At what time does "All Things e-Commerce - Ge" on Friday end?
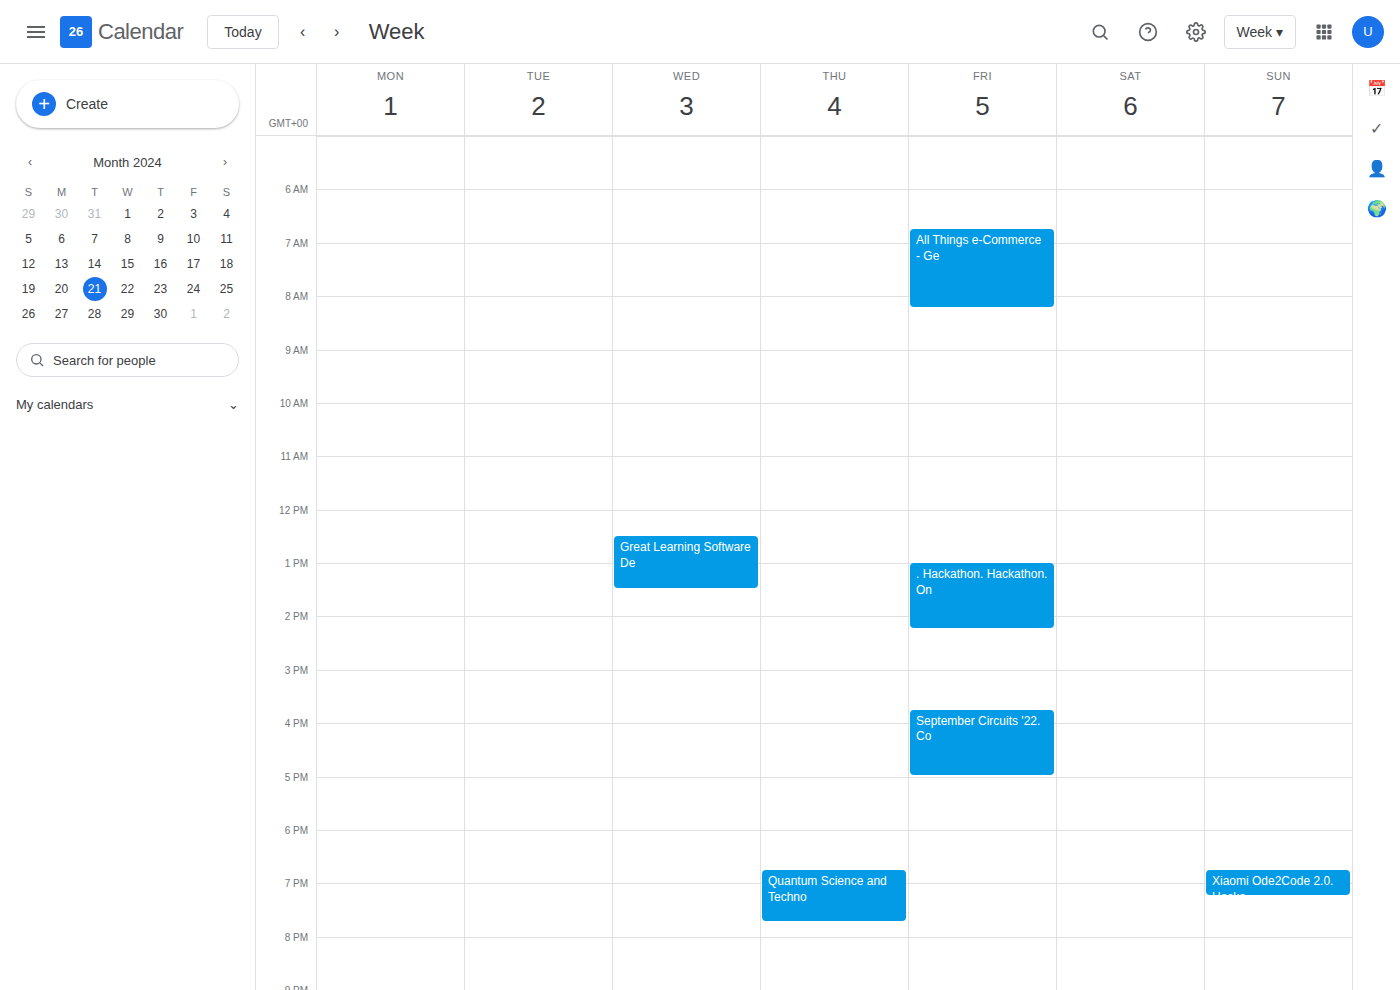
8:15 AM